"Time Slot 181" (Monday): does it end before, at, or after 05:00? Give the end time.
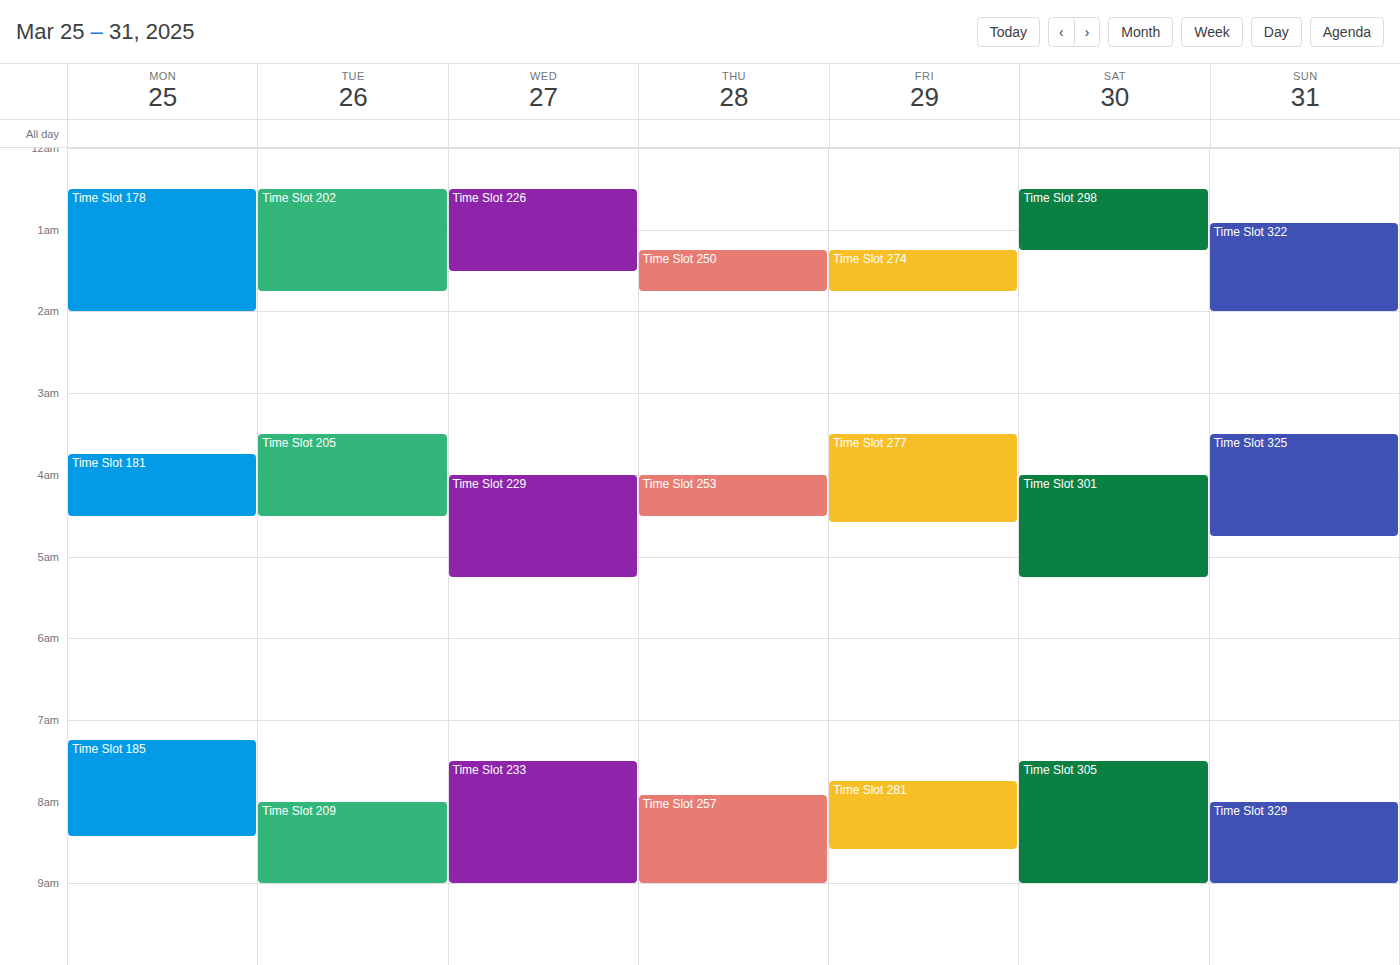
04:30 -- before 05:00, 30 minutes above the 05:00 line.